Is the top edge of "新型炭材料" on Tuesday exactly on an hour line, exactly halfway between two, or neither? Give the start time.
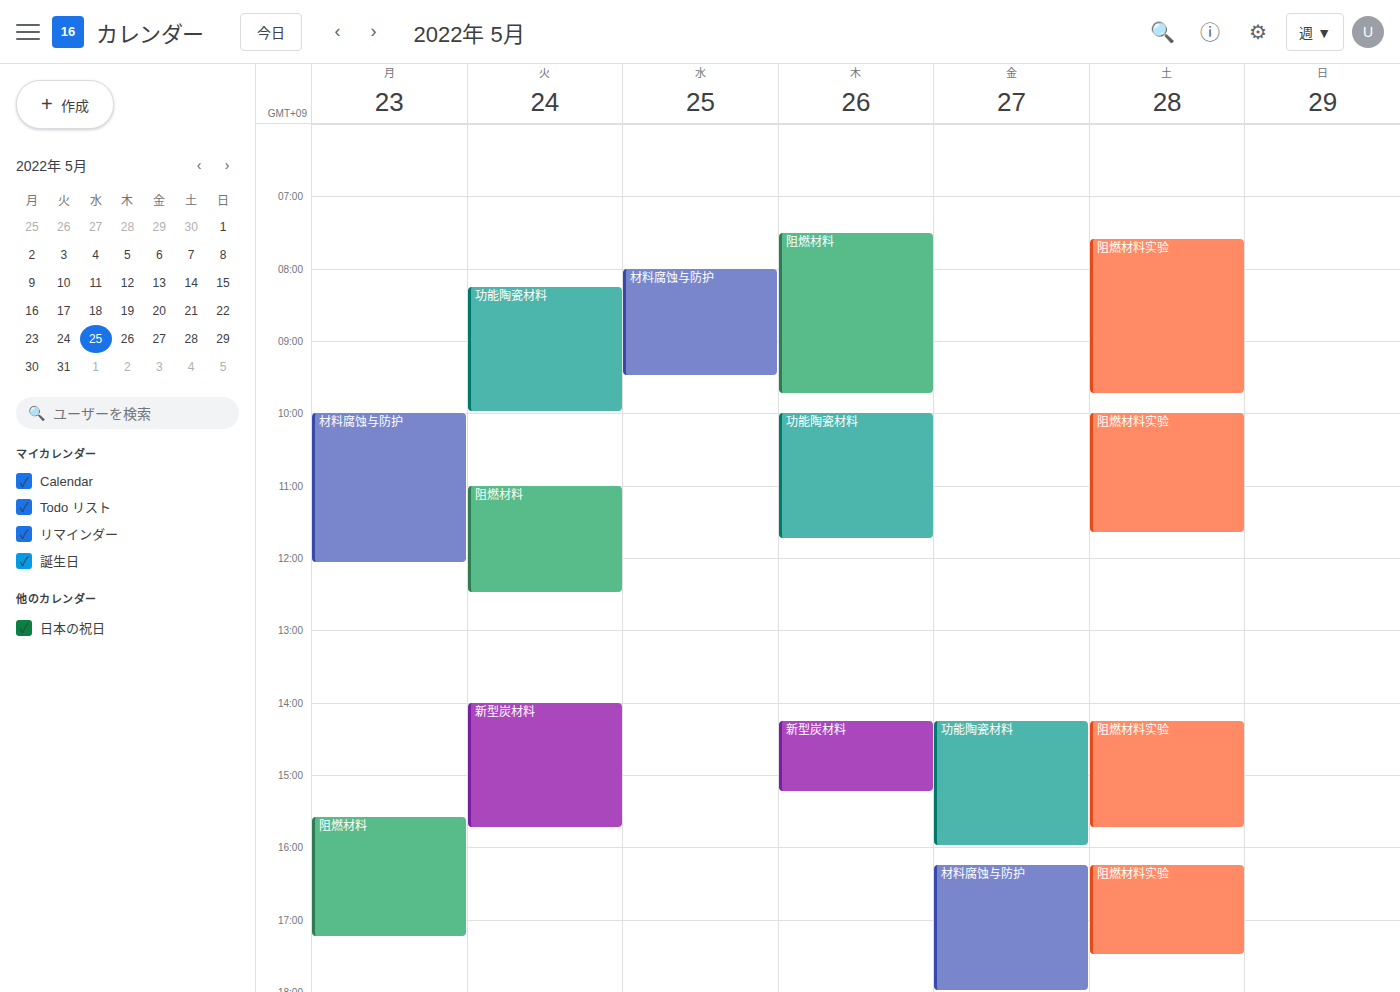
2:00 PM -- exactly on the 2 PM line.